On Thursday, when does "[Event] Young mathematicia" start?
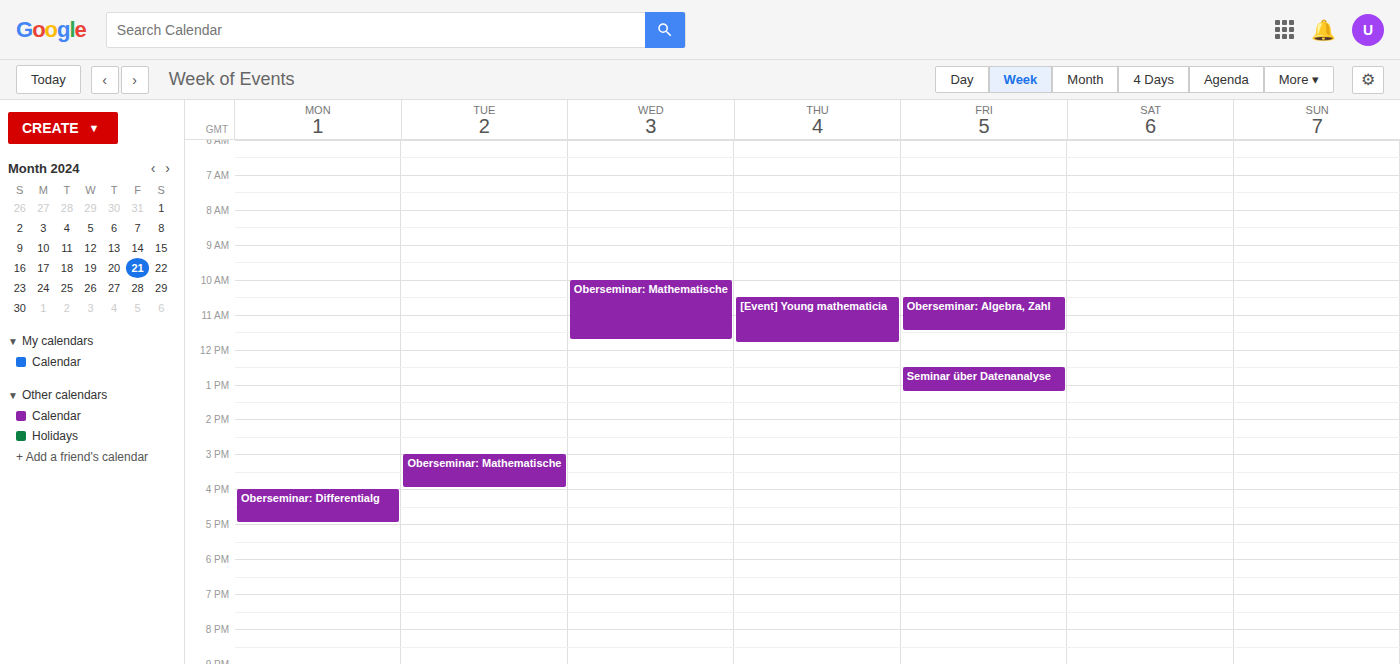
10:30